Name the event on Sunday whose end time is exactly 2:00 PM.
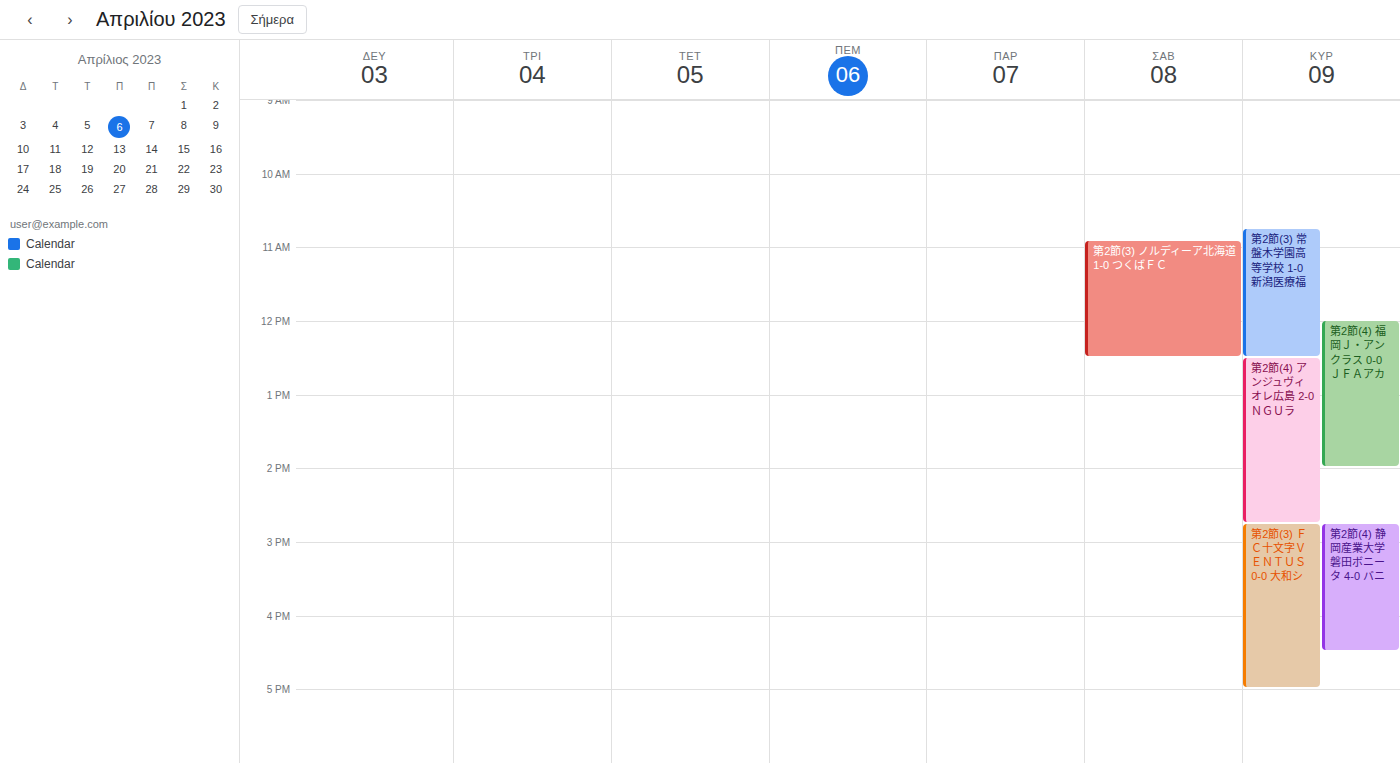
"第2節(4) 福岡Ｊ・アンクラス 0-0 ＪＦＡアカ"